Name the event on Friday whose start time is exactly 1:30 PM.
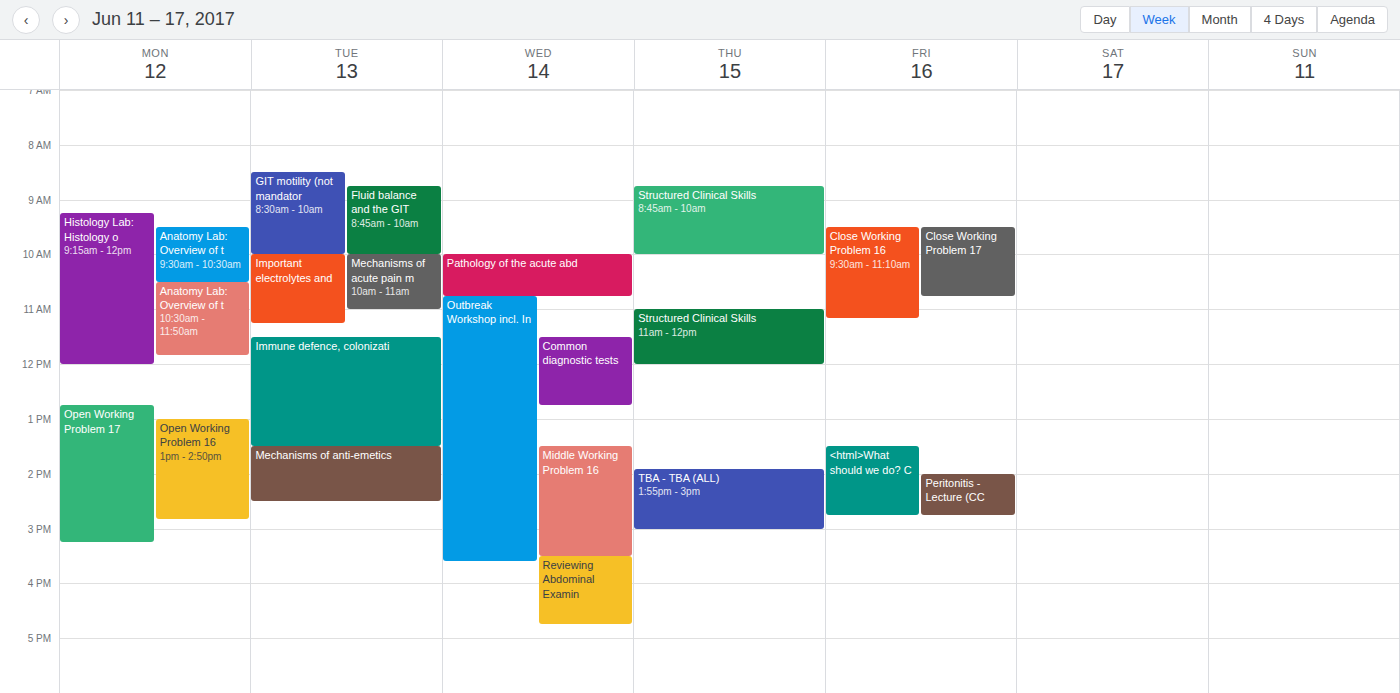
"<html>What should we do? C"